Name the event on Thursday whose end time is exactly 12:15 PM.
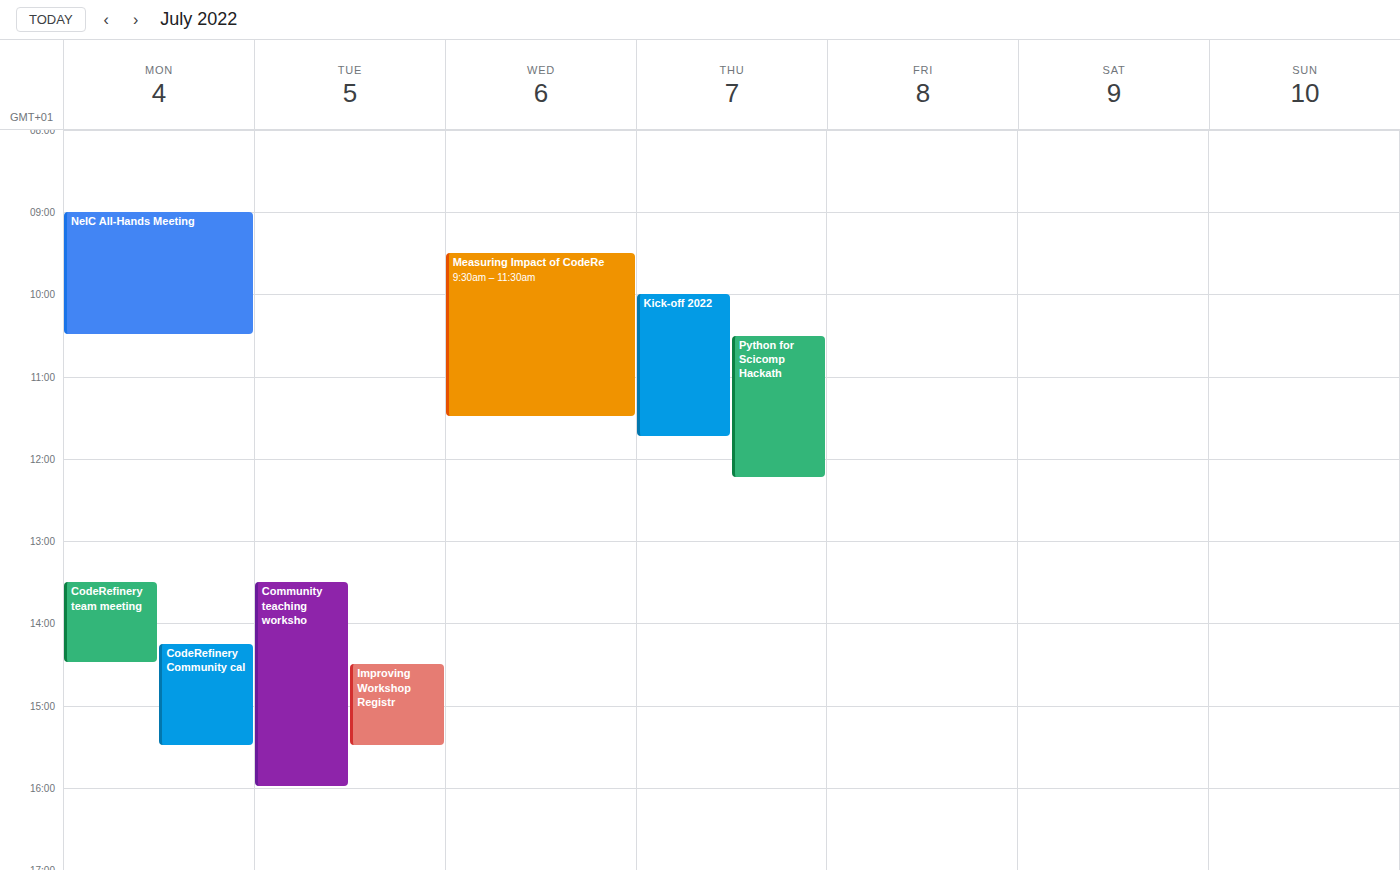
"Python for Scicomp Hackath"